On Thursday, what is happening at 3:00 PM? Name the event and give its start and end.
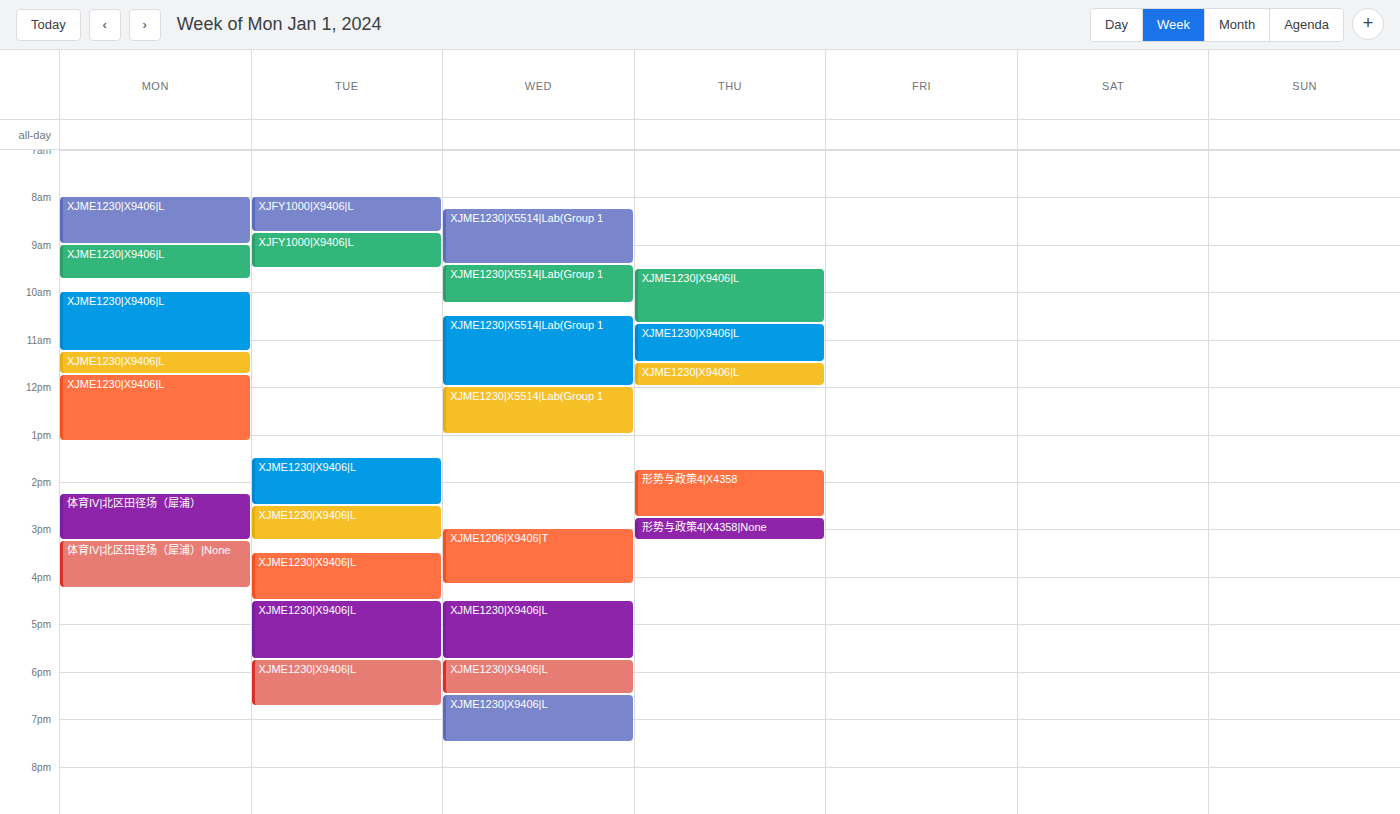
"形势与政策4|X4358|None", 2:45 PM to 3:15 PM